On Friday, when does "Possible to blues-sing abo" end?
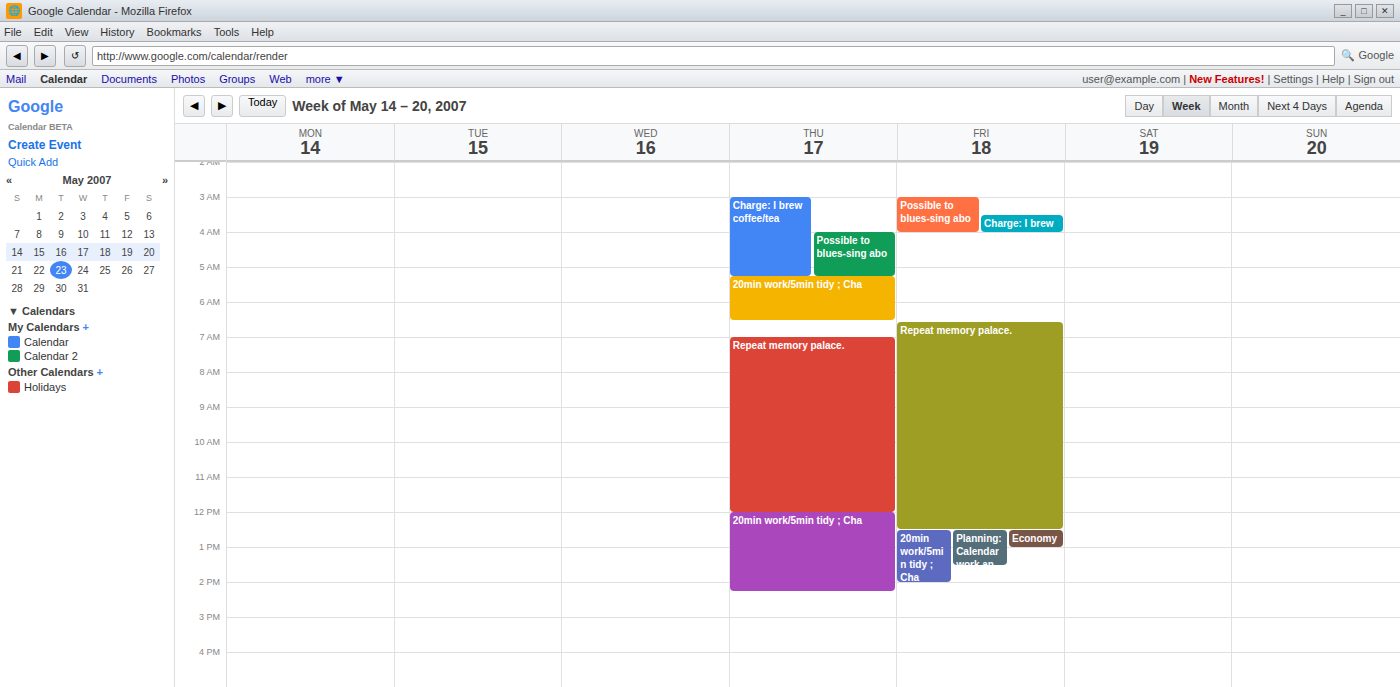
04:00